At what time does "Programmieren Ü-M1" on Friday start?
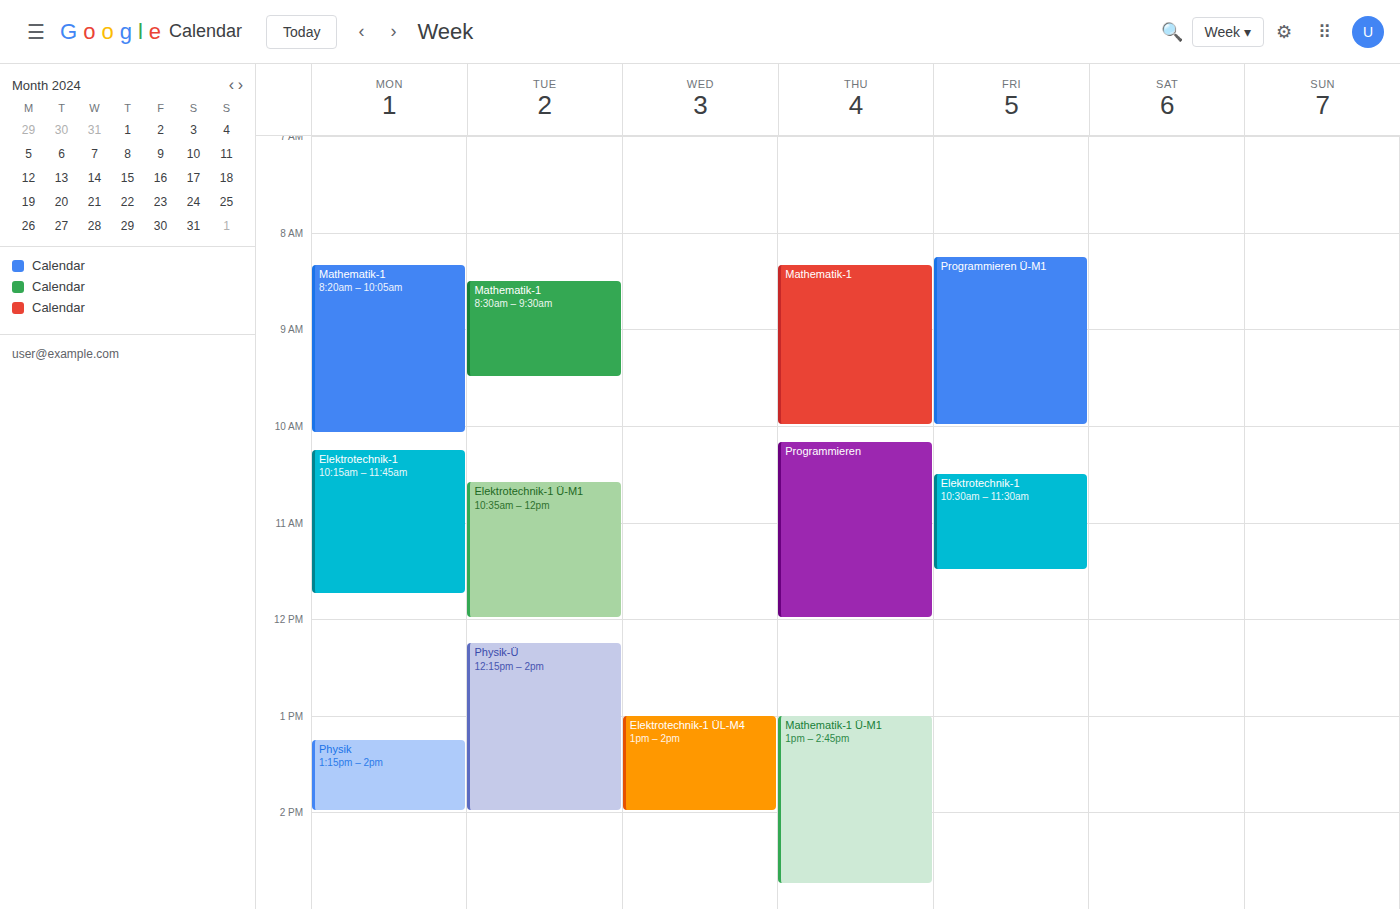
8:15 AM